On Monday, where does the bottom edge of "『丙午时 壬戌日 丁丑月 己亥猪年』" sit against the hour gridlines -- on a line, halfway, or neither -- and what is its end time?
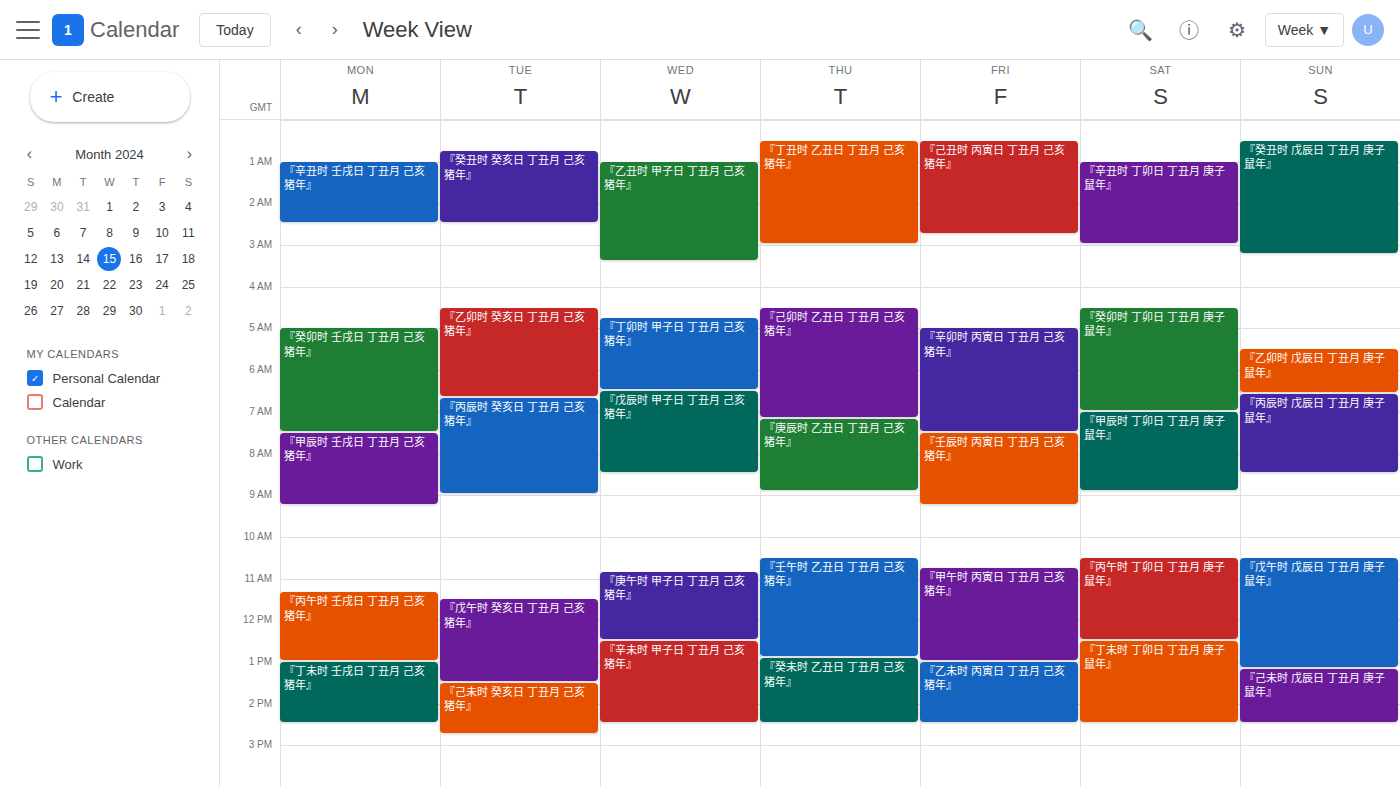
1:00 PM -- exactly on the 1 PM line.